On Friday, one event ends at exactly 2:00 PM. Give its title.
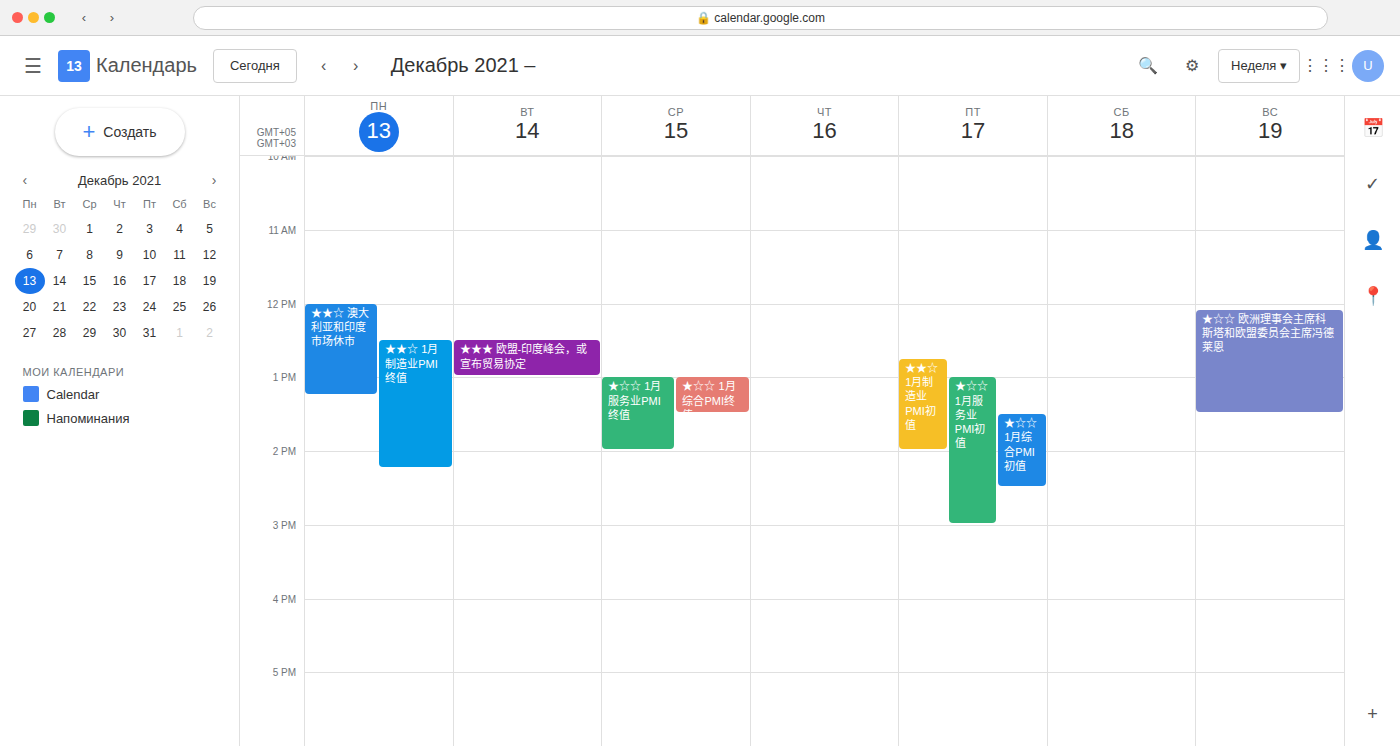
"★★☆ 1月制造业PMI初值"